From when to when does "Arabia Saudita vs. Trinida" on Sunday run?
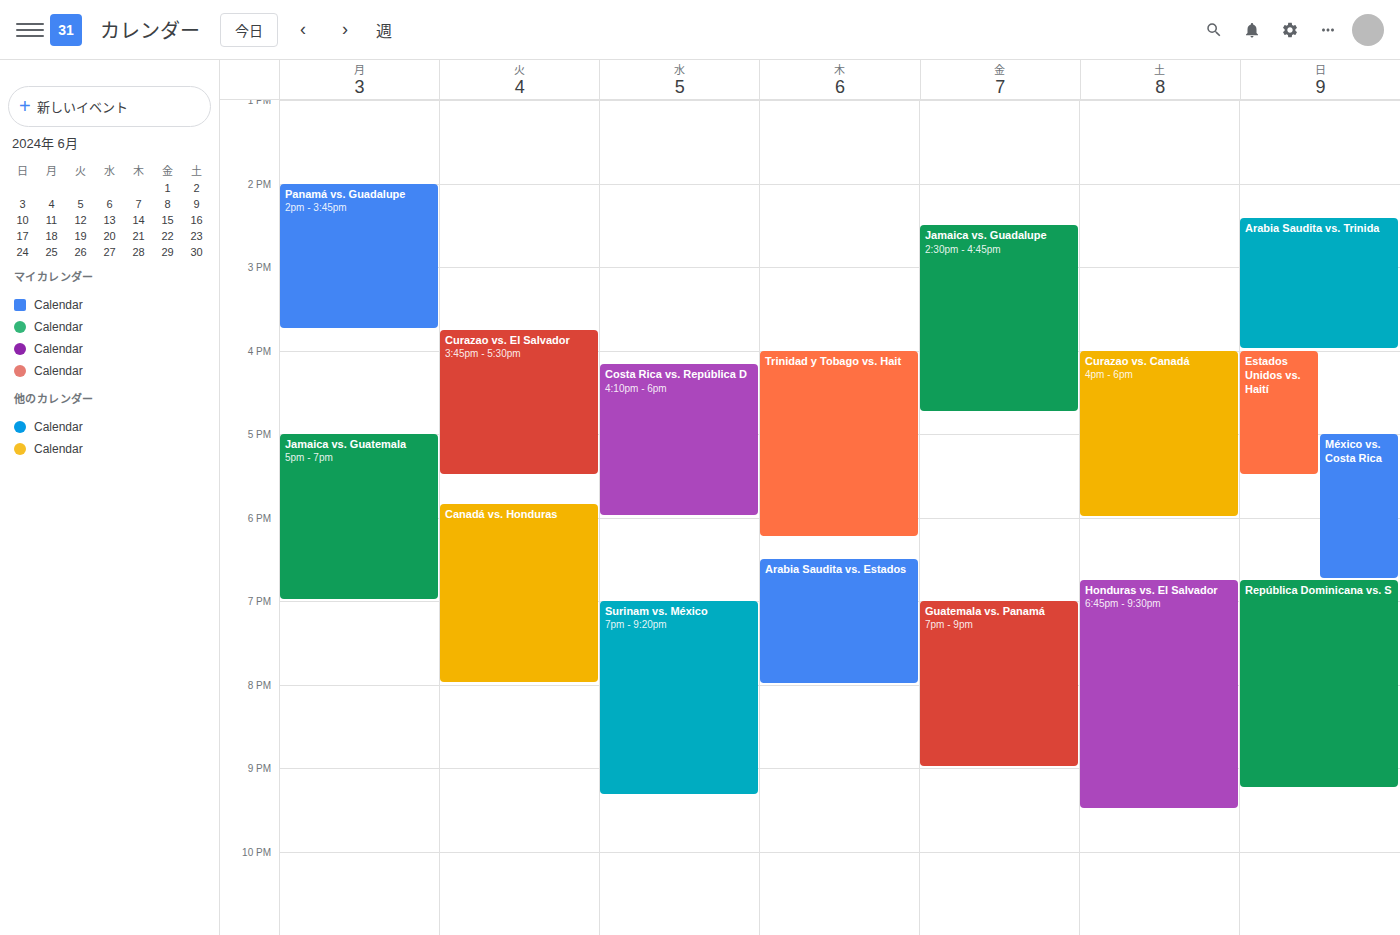
2:25 PM to 4:00 PM